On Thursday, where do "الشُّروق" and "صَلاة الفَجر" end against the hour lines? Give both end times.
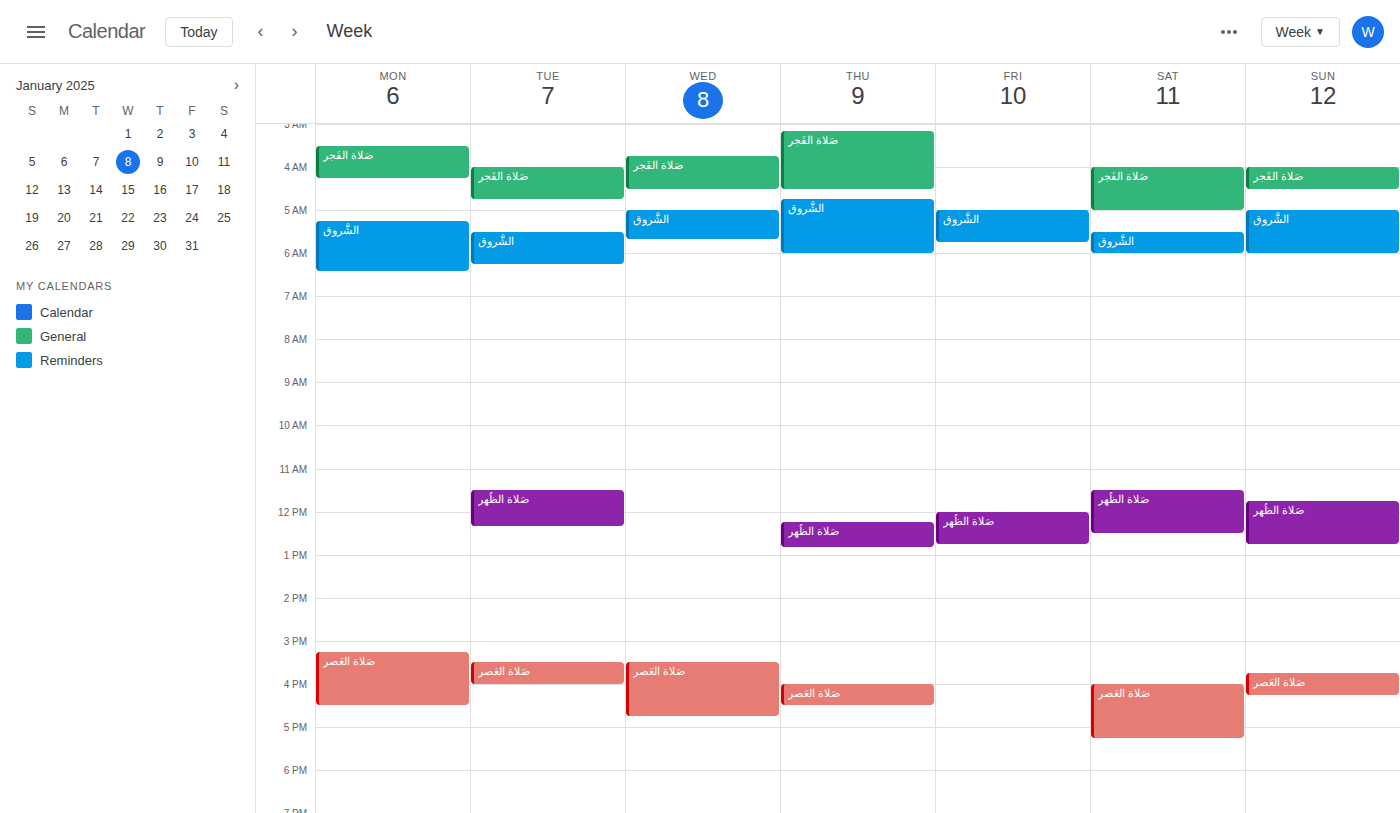
"الشُّروق": 6:00 AM, exactly on the 6 AM line. "صَلاة الفَجر": 4:30 AM, halfway between the 4 AM and 5 AM lines.